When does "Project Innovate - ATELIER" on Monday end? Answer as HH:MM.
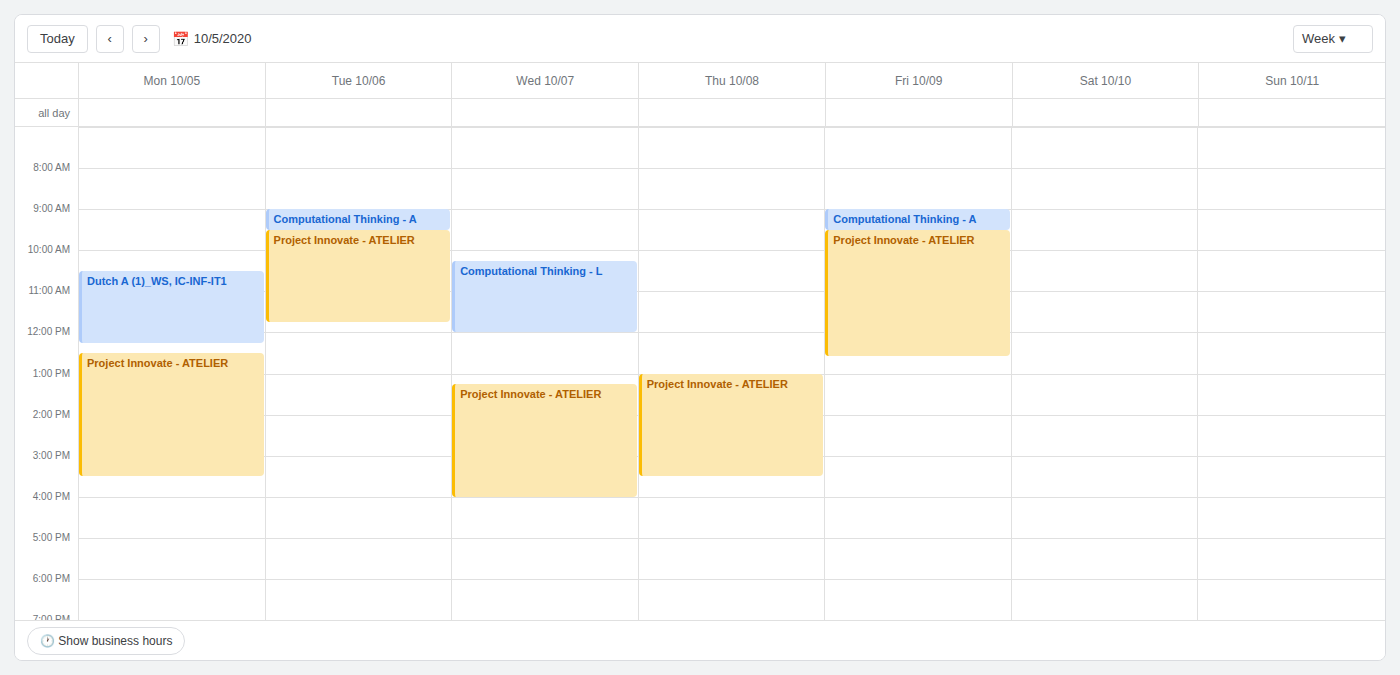
15:30